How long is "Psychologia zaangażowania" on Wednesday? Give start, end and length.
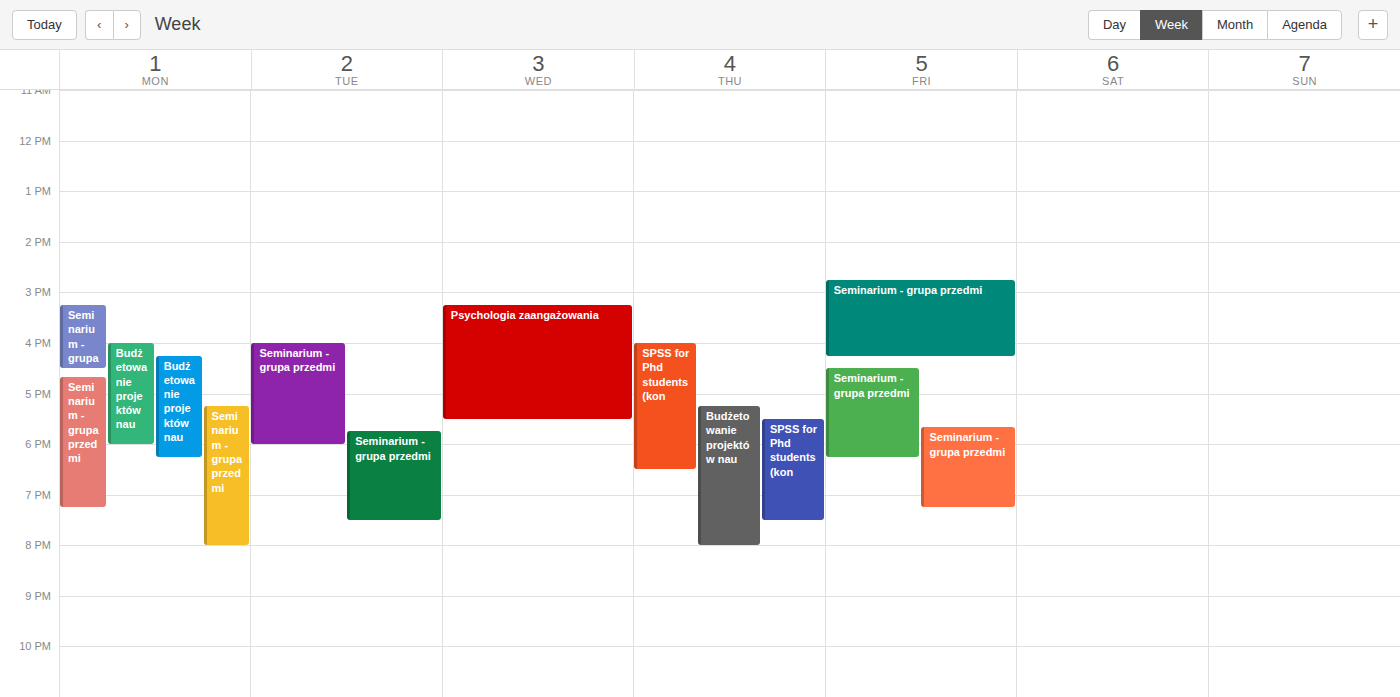
3:15 PM to 5:30 PM, 2 hours 15 minutes